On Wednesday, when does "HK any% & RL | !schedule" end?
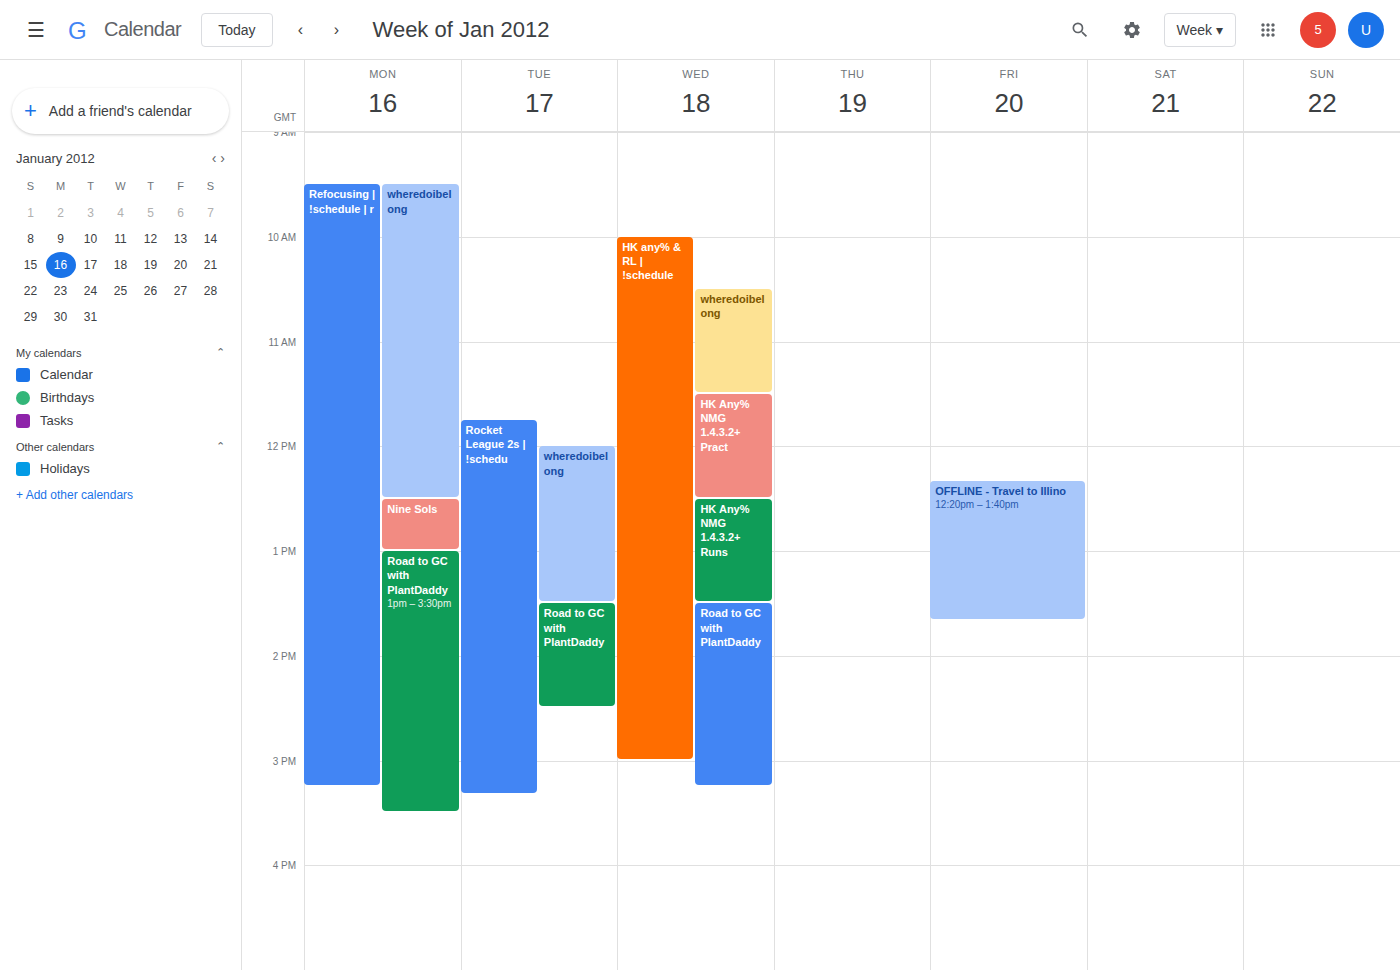
3:00 PM